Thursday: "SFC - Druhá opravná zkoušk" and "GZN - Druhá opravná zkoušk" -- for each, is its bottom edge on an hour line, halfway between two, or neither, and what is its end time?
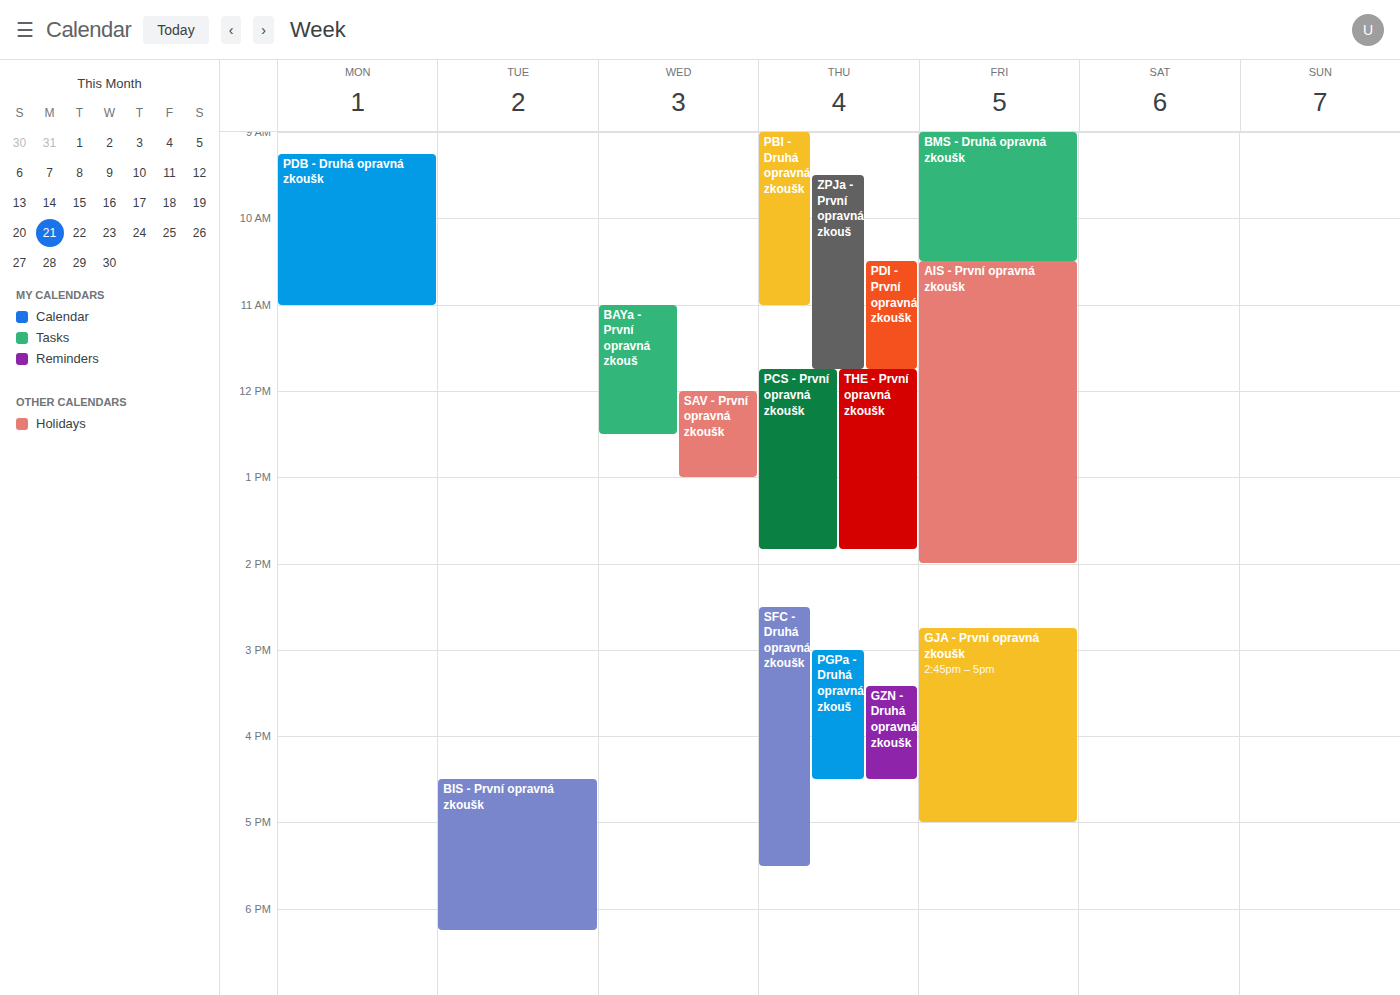
"SFC - Druhá opravná zkoušk": 17:30, halfway between the 17:00 and 18:00 lines. "GZN - Druhá opravná zkoušk": 16:30, halfway between the 16:00 and 17:00 lines.